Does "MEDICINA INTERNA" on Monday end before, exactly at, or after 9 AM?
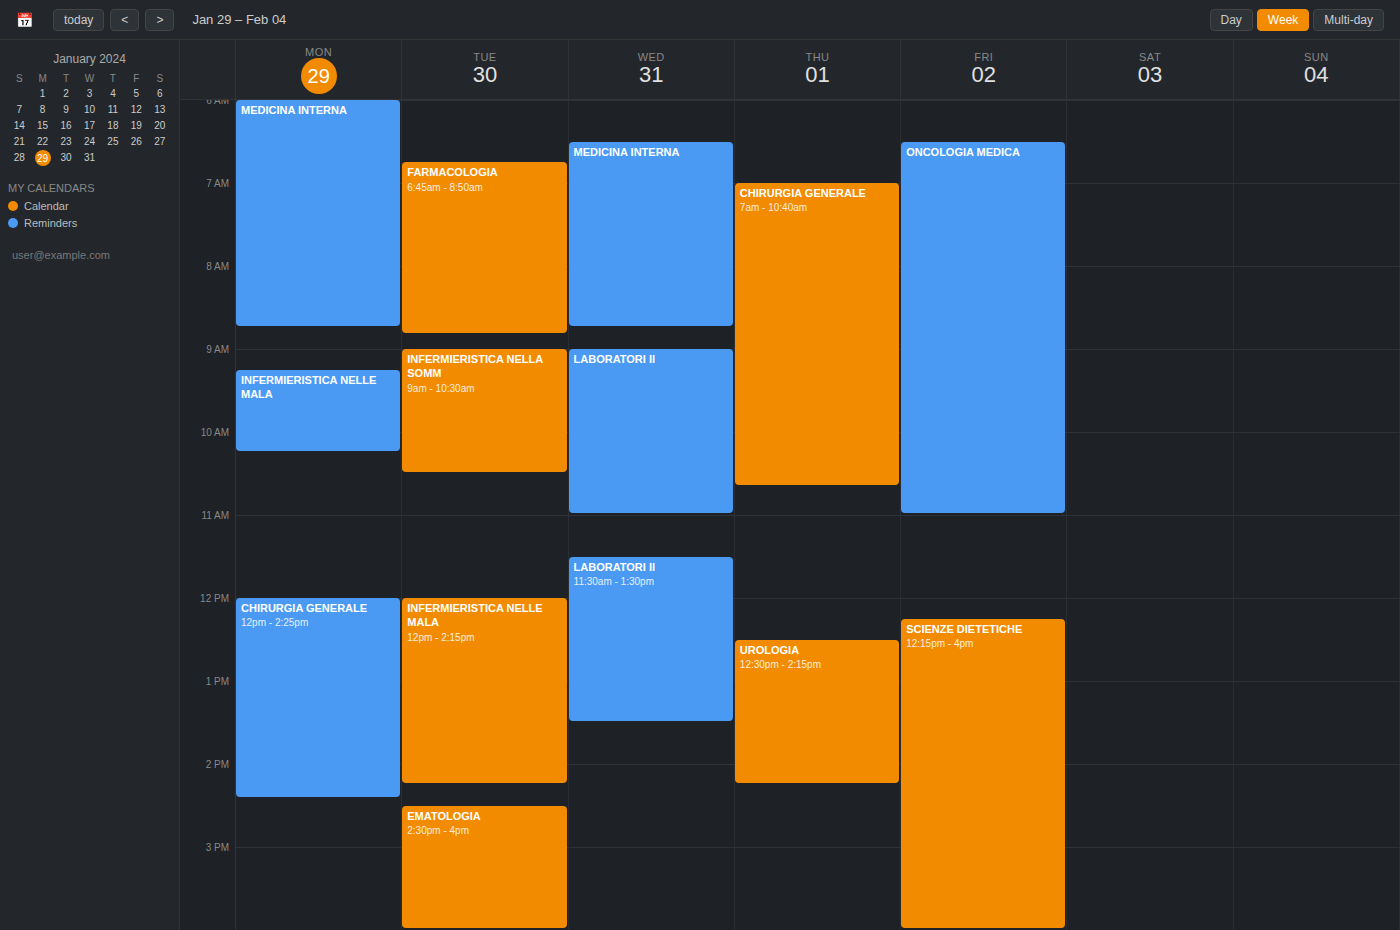
8:45 AM -- before 9 AM, 15 minutes above the 9 AM line.